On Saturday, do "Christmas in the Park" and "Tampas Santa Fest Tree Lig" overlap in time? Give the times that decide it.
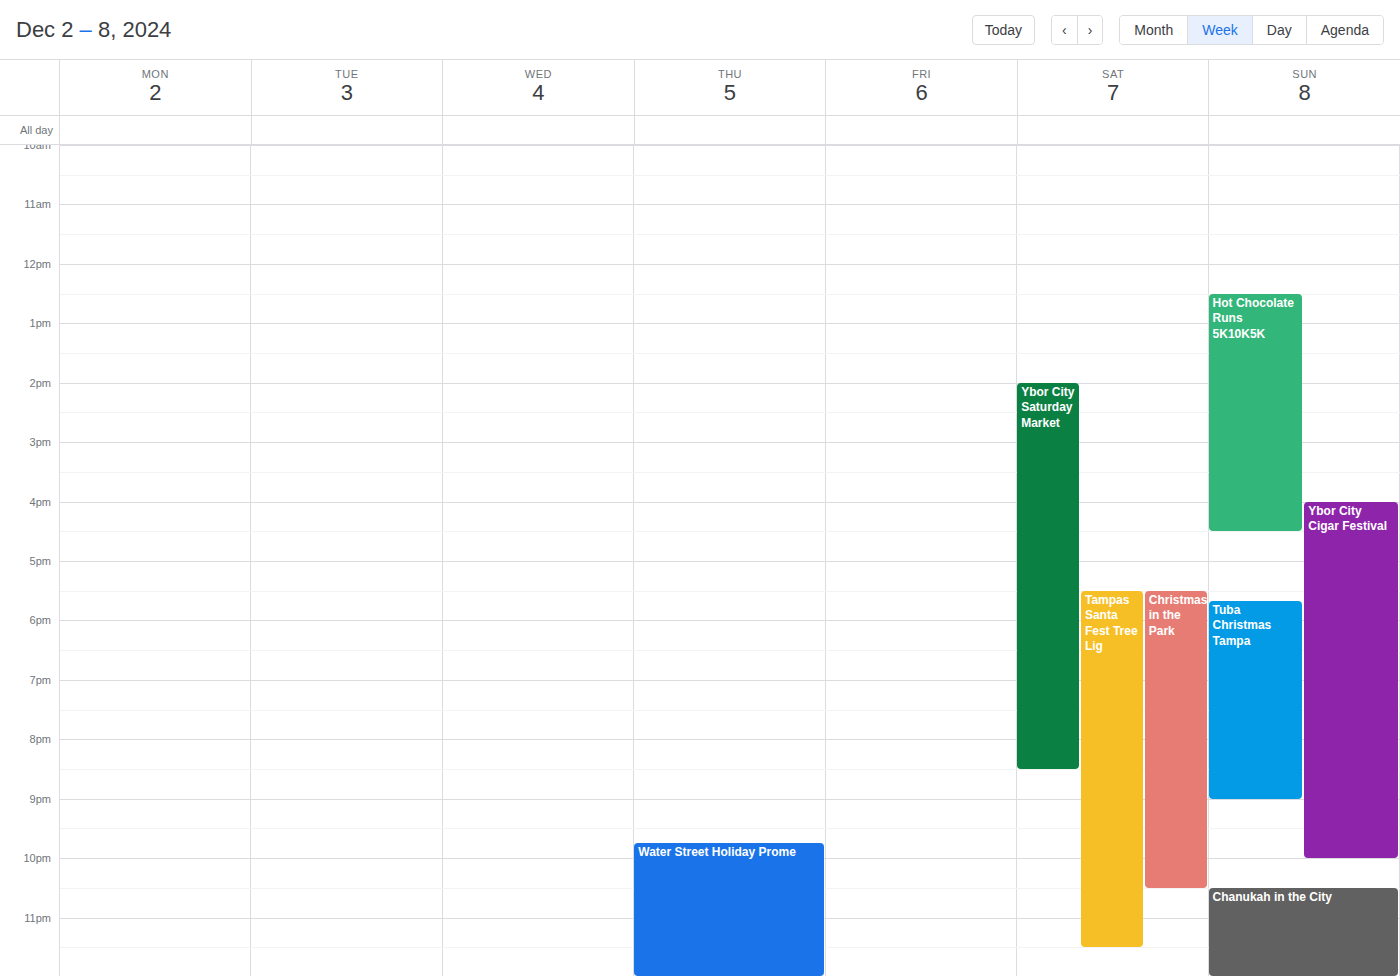
"Christmas in the Park" runs 5:30 PM to 10:30 PM, inside "Tampas Santa Fest Tree Lig" -- they overlap.